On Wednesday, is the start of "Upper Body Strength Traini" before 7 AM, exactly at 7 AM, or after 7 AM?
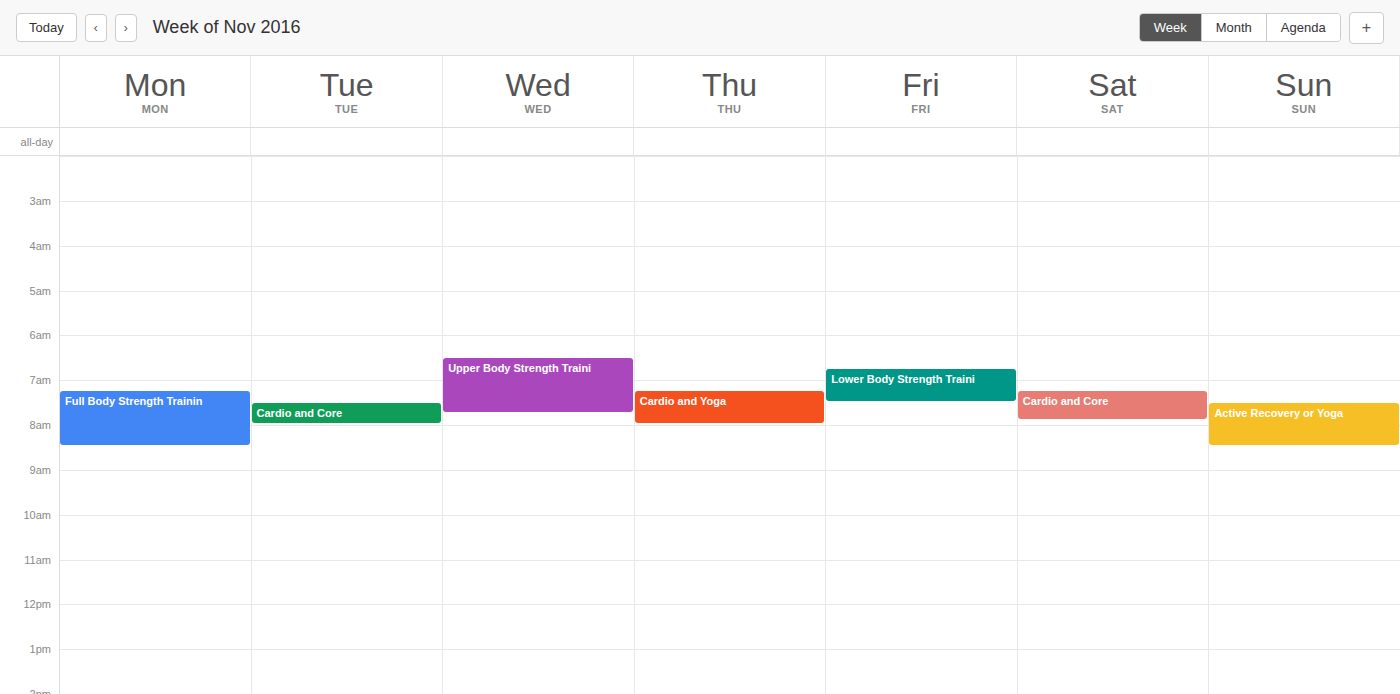
6:30 AM -- before 7 AM, 30 minutes above the 7 AM line.